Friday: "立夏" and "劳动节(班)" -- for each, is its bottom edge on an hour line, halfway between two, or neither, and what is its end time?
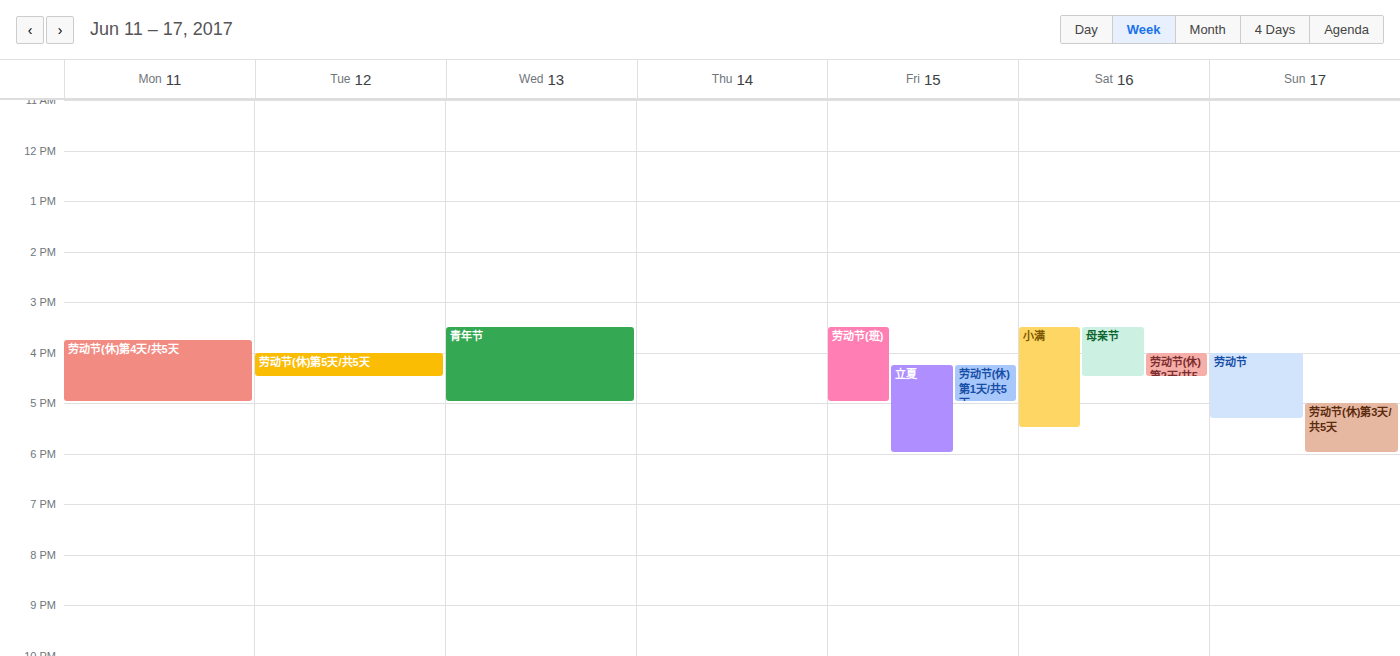
"立夏": 6:00 PM, exactly on the 6 PM line. "劳动节(班)": 5:00 PM, exactly on the 5 PM line.